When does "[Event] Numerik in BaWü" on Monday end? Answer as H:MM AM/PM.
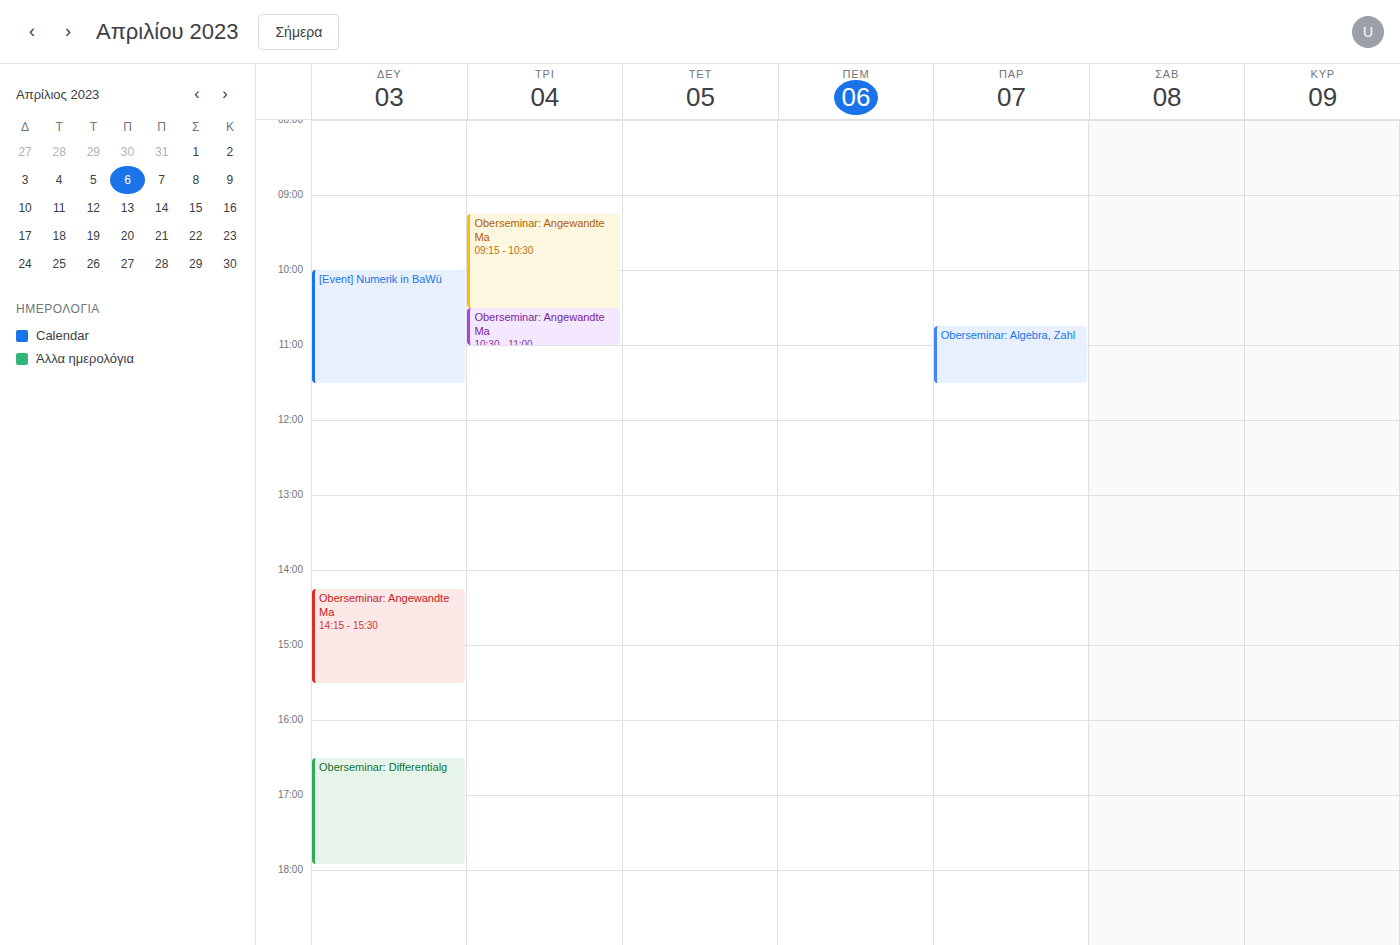
11:30 AM